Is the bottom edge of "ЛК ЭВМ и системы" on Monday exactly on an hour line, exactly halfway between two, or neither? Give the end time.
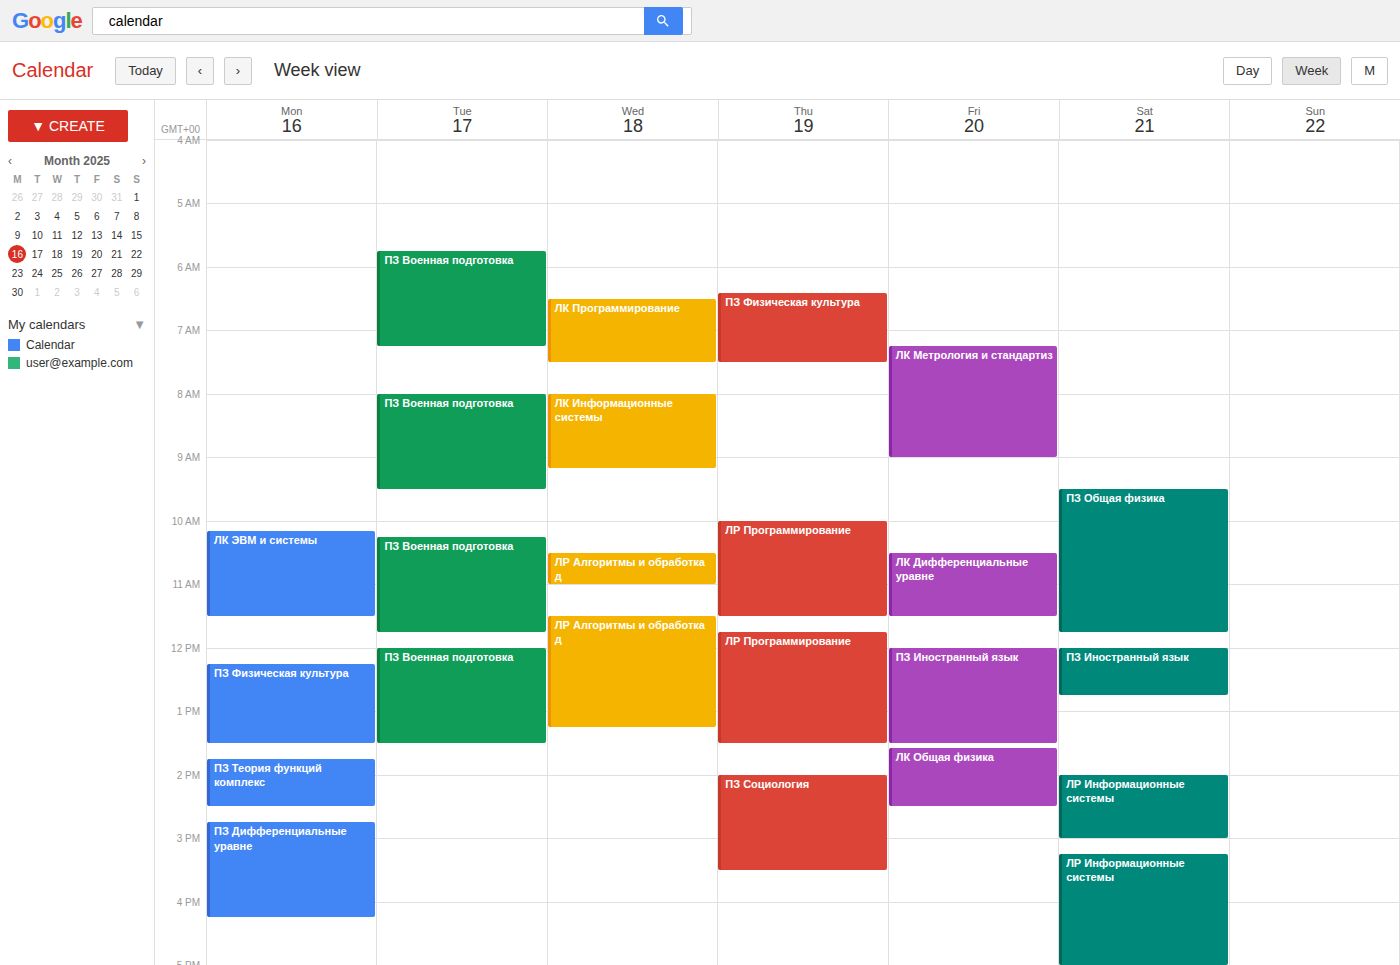
11:30 AM -- halfway between the 11 AM and 12 PM lines.